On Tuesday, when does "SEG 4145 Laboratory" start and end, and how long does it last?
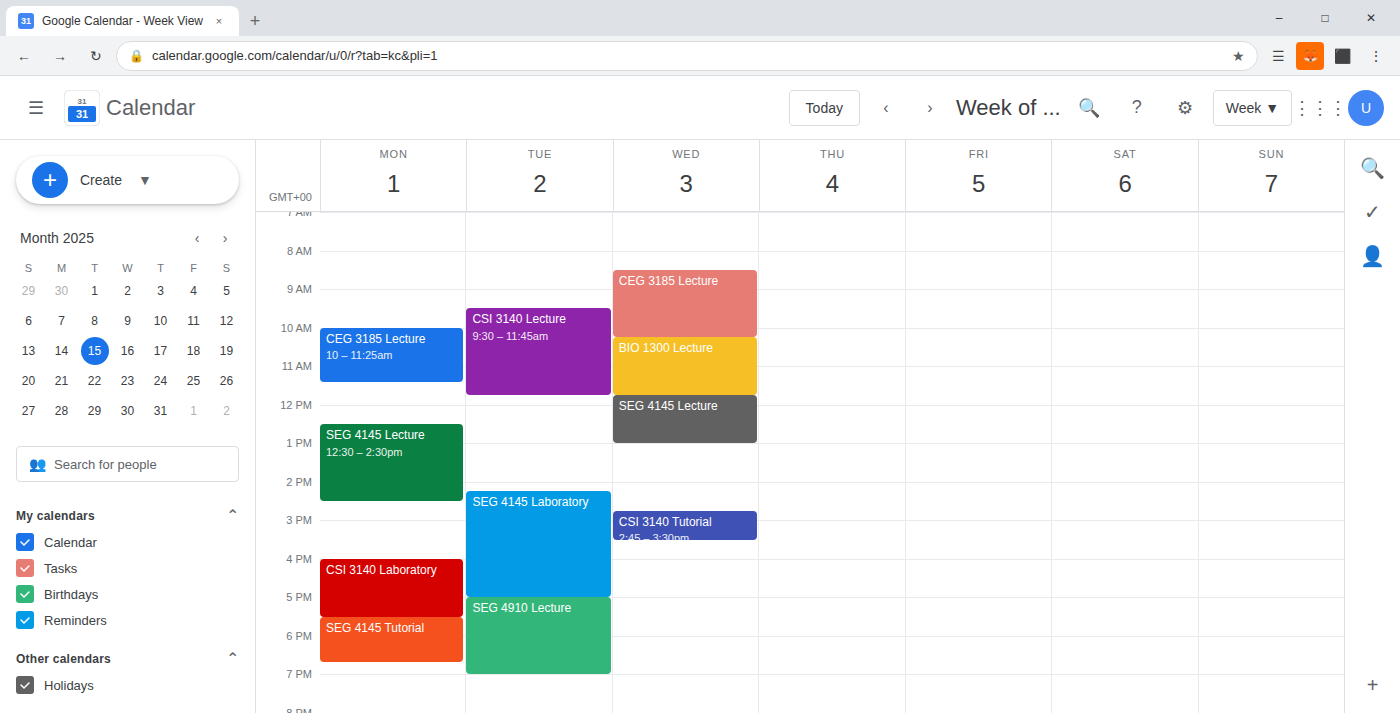
2:15 PM to 5:00 PM, 2 hours 45 minutes